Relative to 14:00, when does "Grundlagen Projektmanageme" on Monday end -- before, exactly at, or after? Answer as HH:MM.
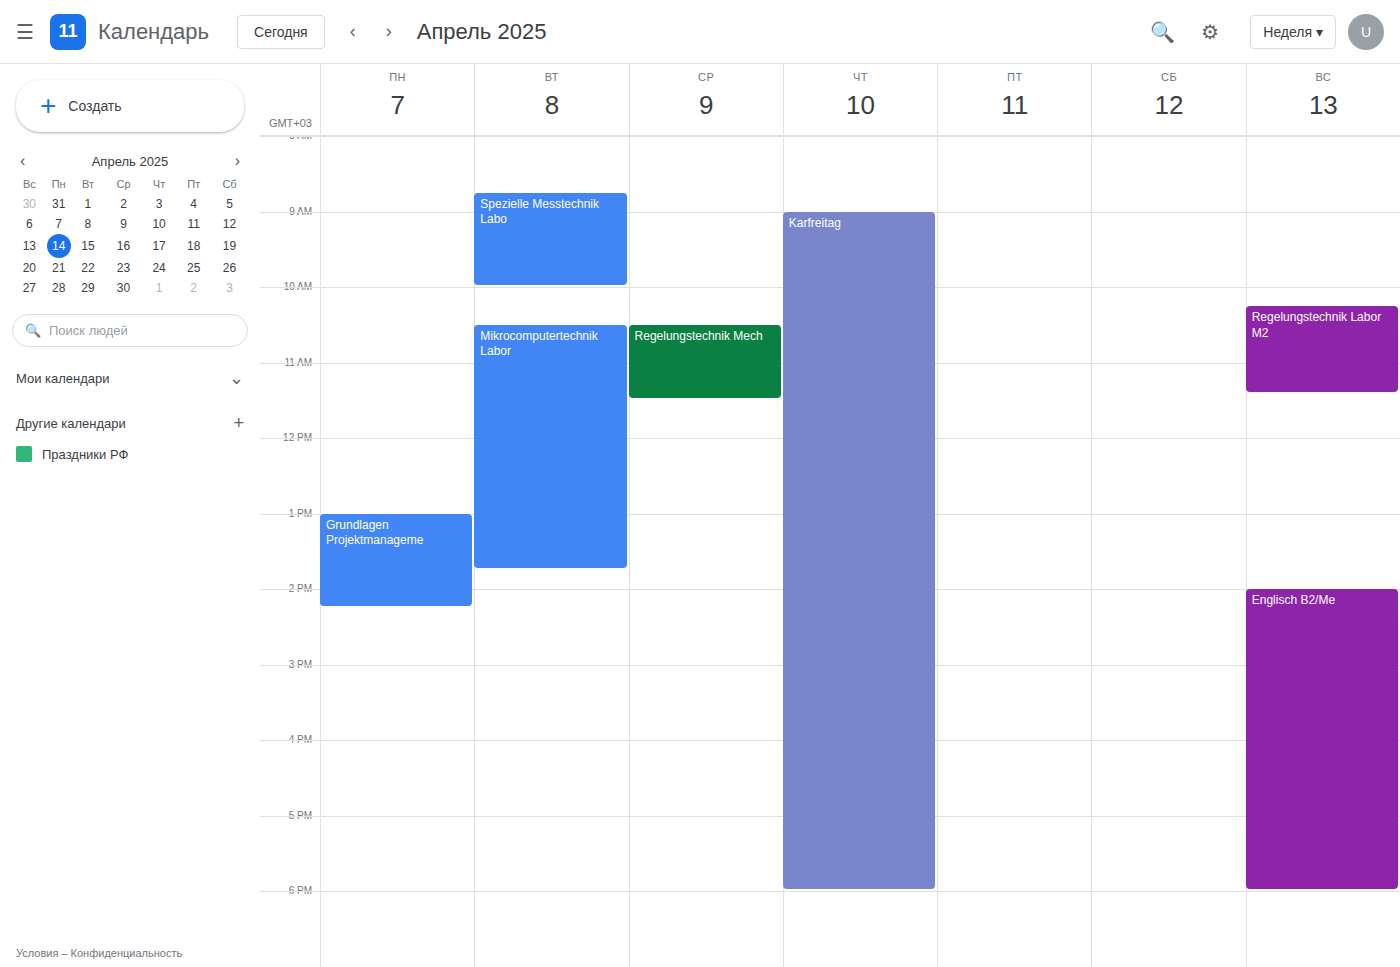
14:15 -- after 14:00, 15 minutes below the 14:00 line.